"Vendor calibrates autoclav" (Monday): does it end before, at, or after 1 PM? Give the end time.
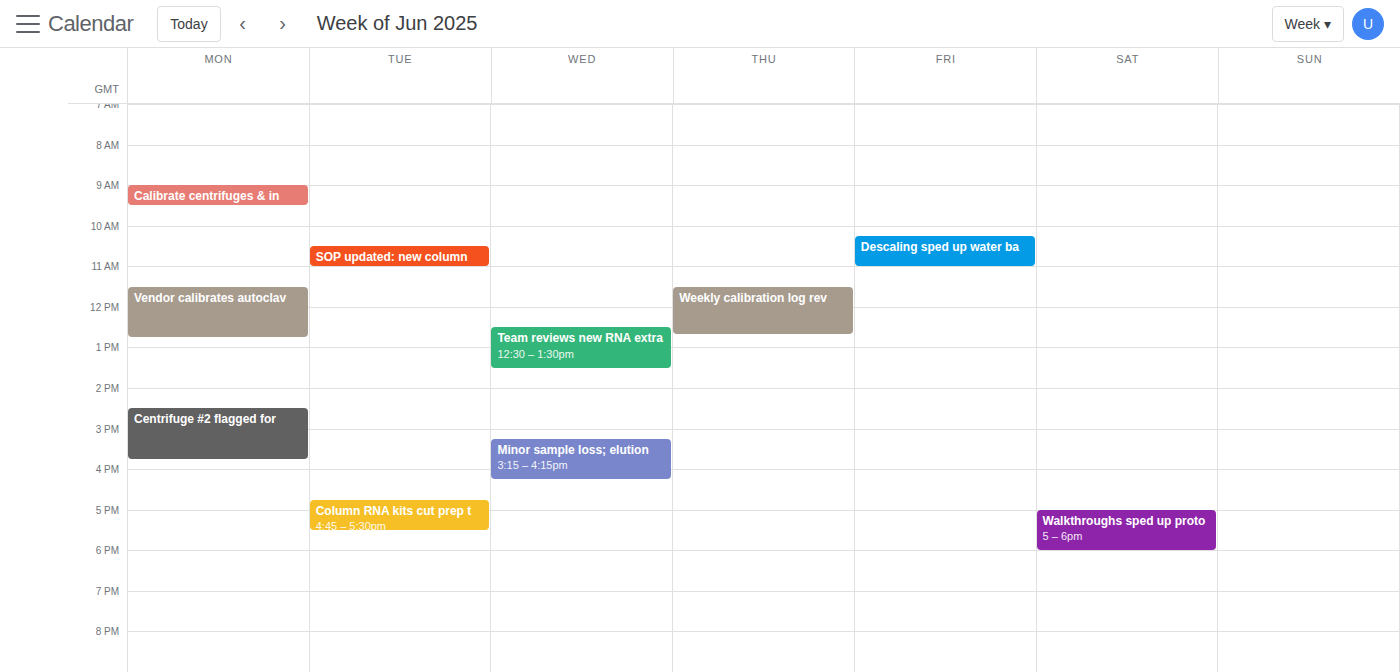
12:45 PM -- before 1 PM, 15 minutes above the 1 PM line.